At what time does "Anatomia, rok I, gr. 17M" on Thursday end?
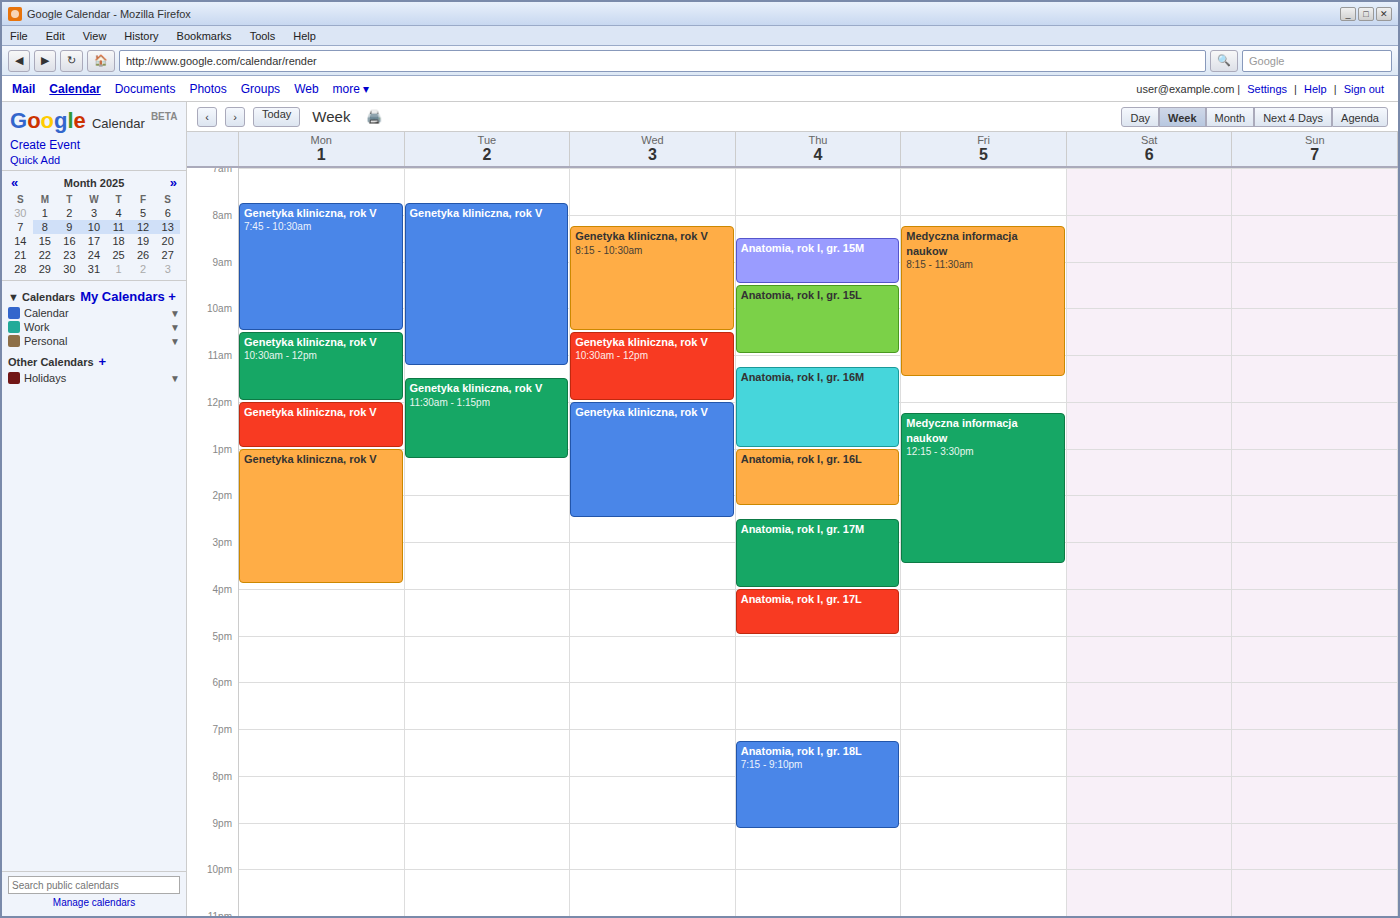
4:00 PM